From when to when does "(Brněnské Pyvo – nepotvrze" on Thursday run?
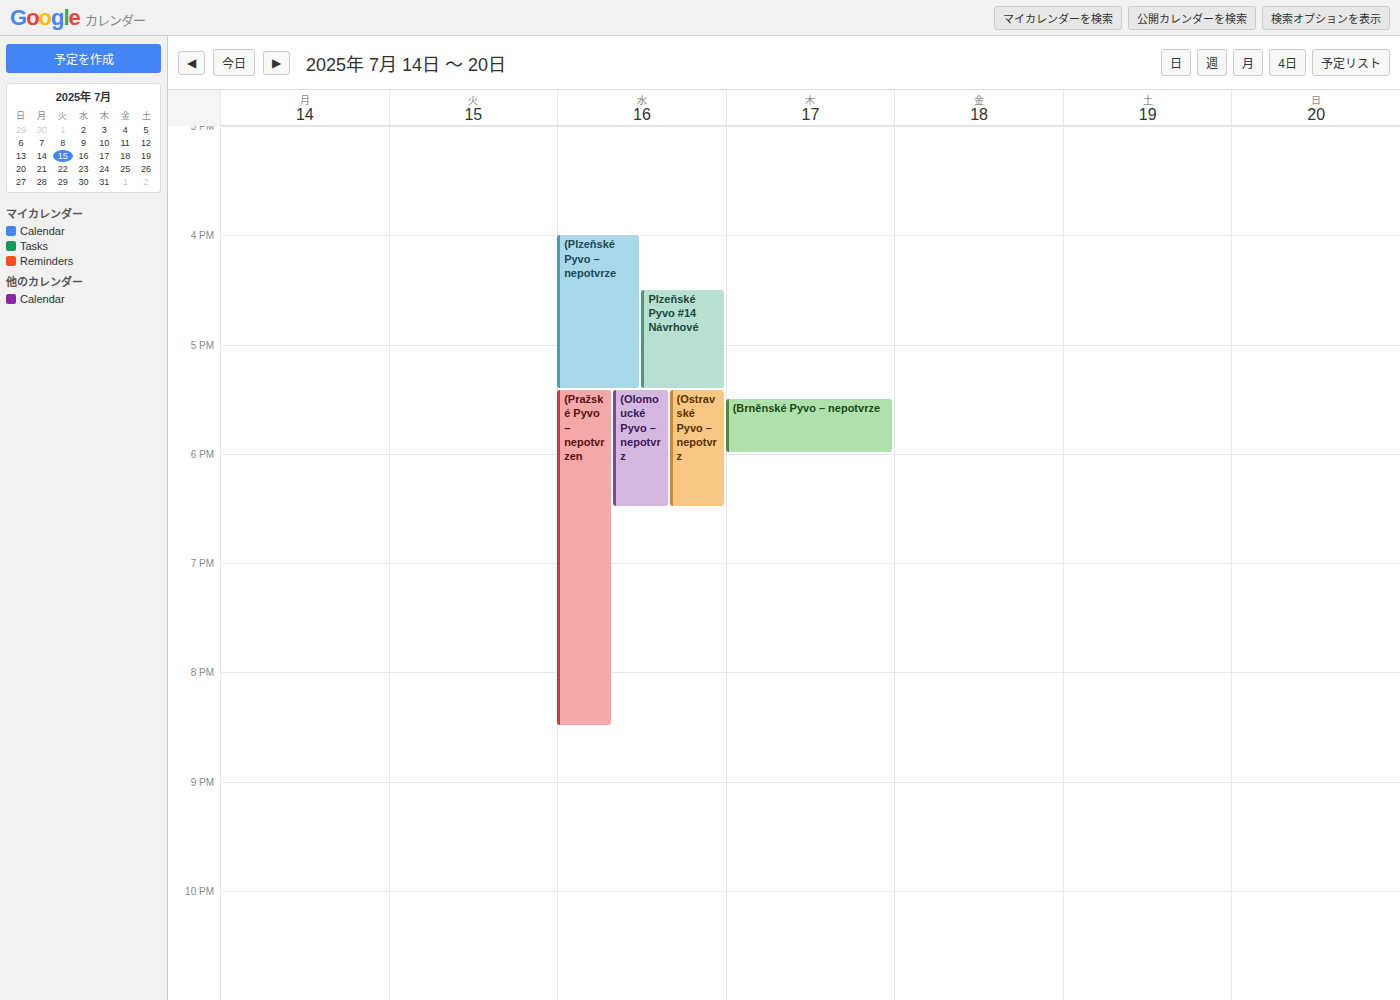
5:30 PM to 6:00 PM